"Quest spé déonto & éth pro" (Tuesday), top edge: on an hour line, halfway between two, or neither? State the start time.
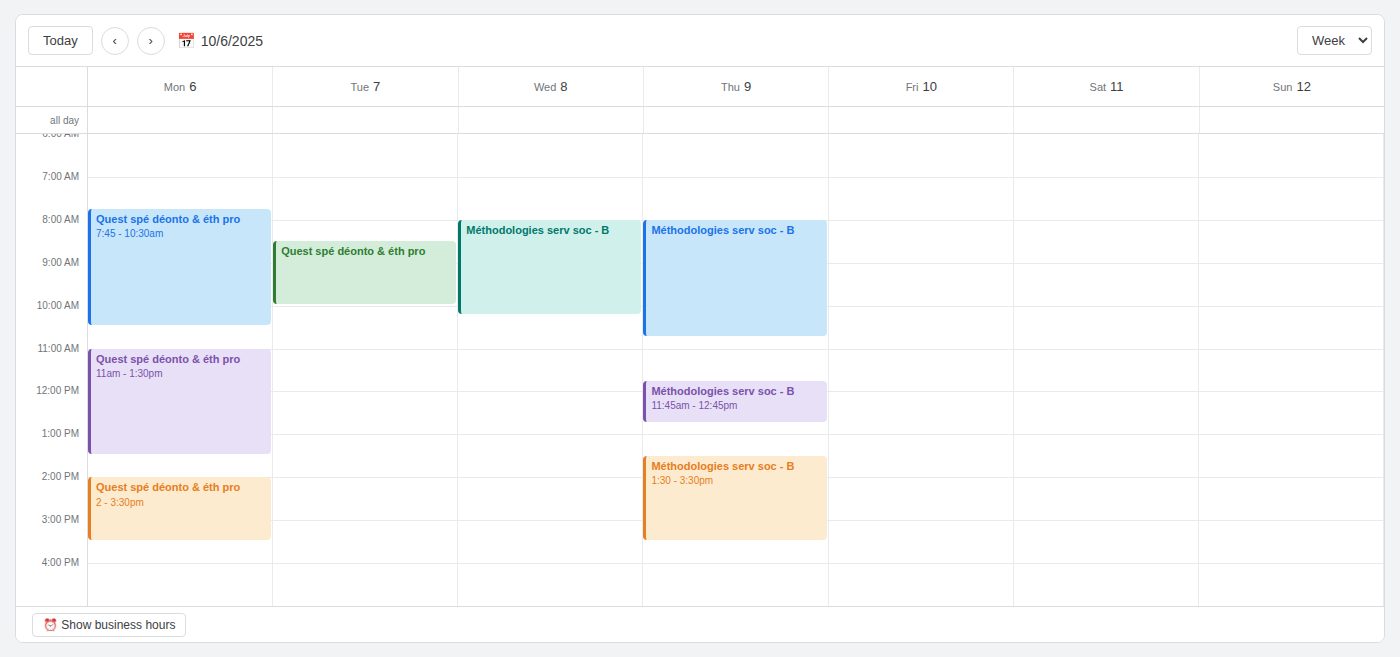
8:30 AM -- halfway between the 8 AM and 9 AM lines.